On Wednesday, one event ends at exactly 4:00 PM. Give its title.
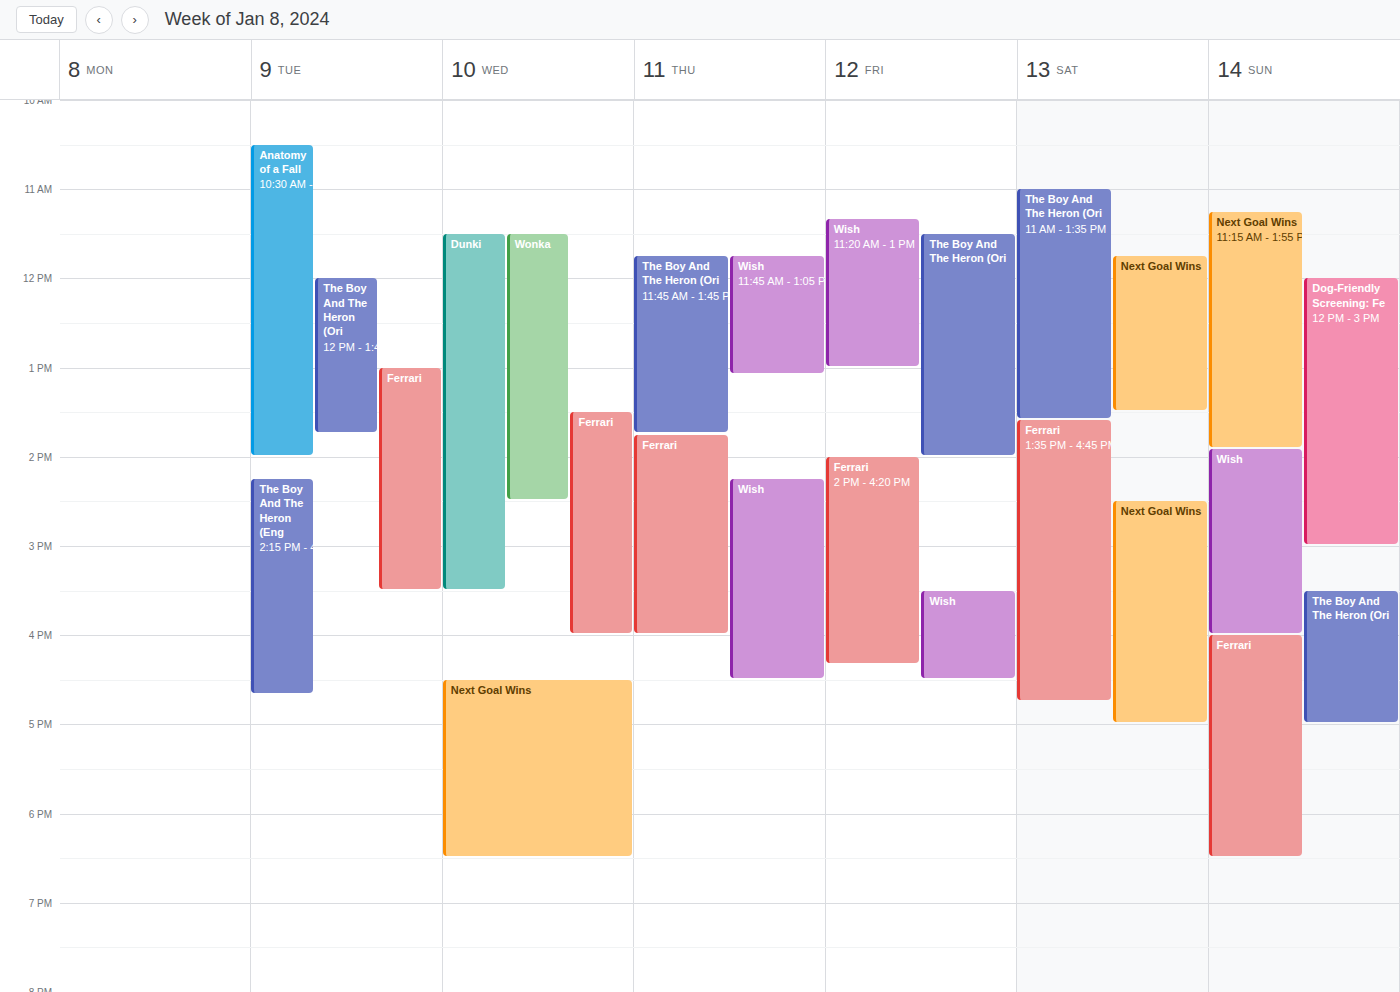
"Ferrari"